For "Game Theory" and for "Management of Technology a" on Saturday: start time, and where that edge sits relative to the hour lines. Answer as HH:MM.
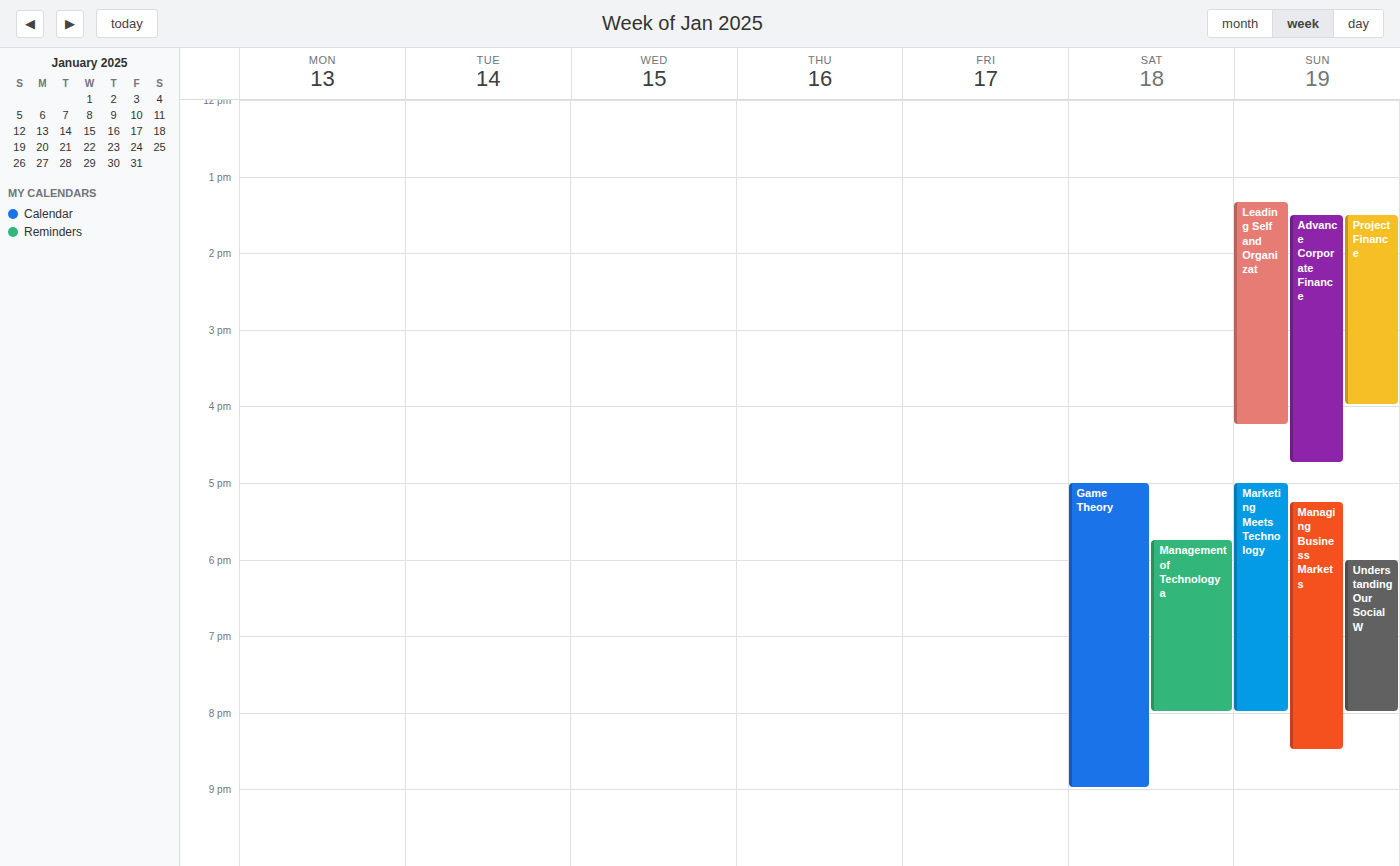
"Game Theory": 17:00, exactly on the 17:00 line. "Management of Technology a": 17:45, neither: three quarters of the way from the 17:00 line to the 18:00 line.